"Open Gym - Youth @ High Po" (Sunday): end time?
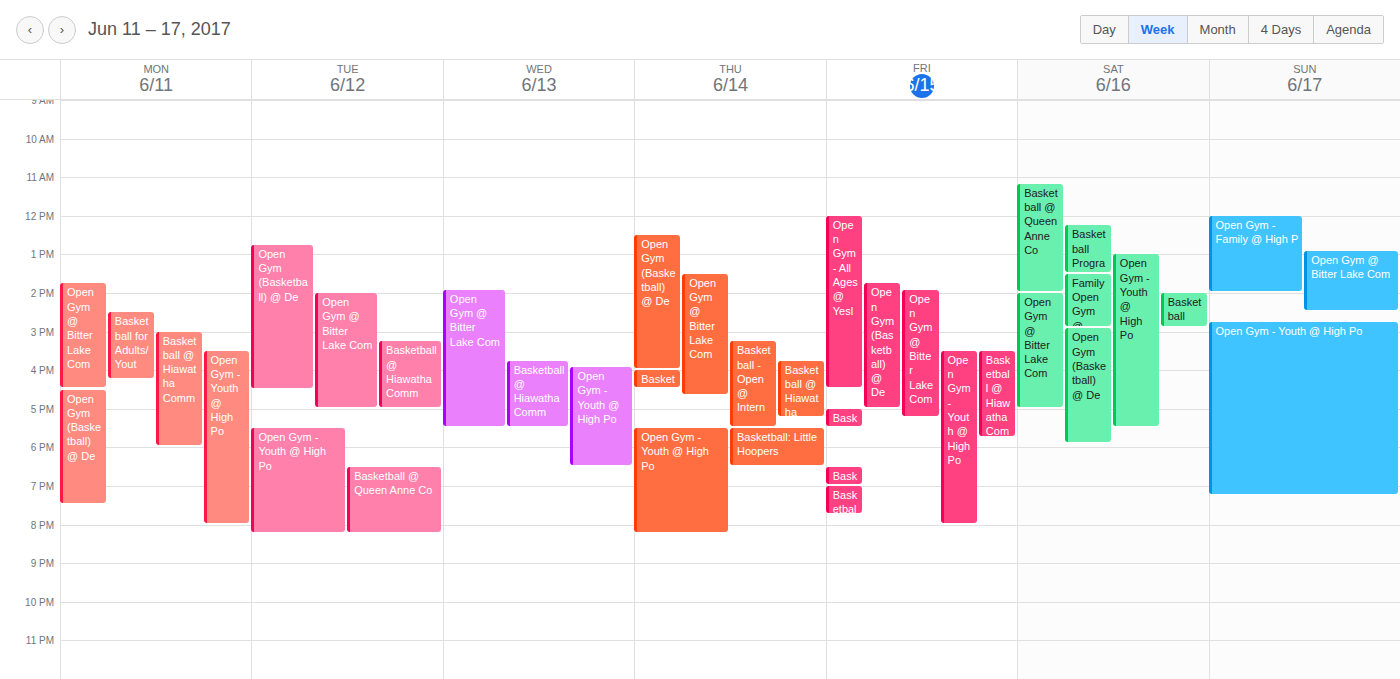
7:15 PM